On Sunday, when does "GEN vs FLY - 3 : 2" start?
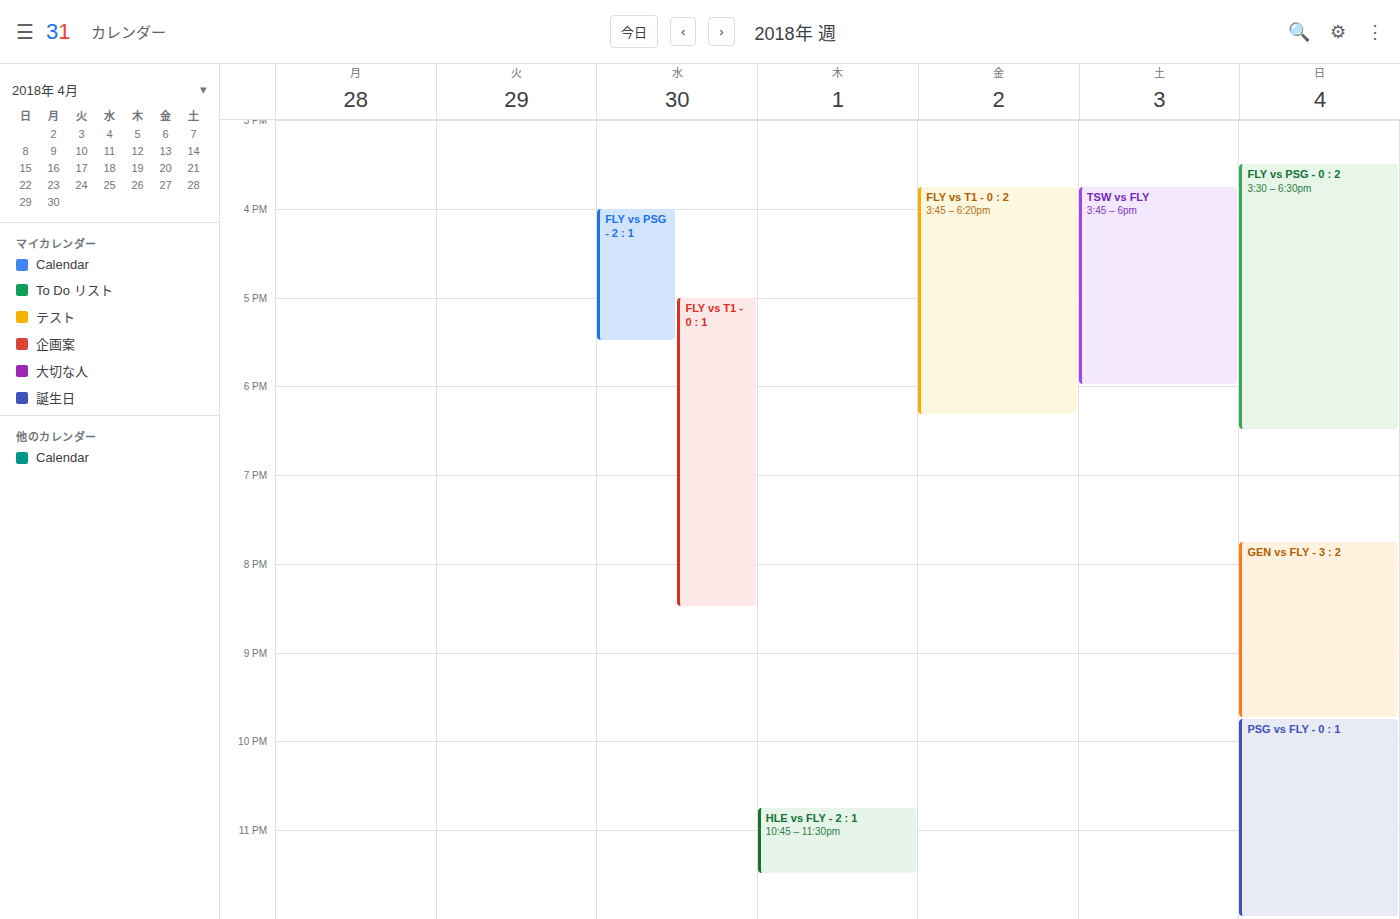
7:45 PM